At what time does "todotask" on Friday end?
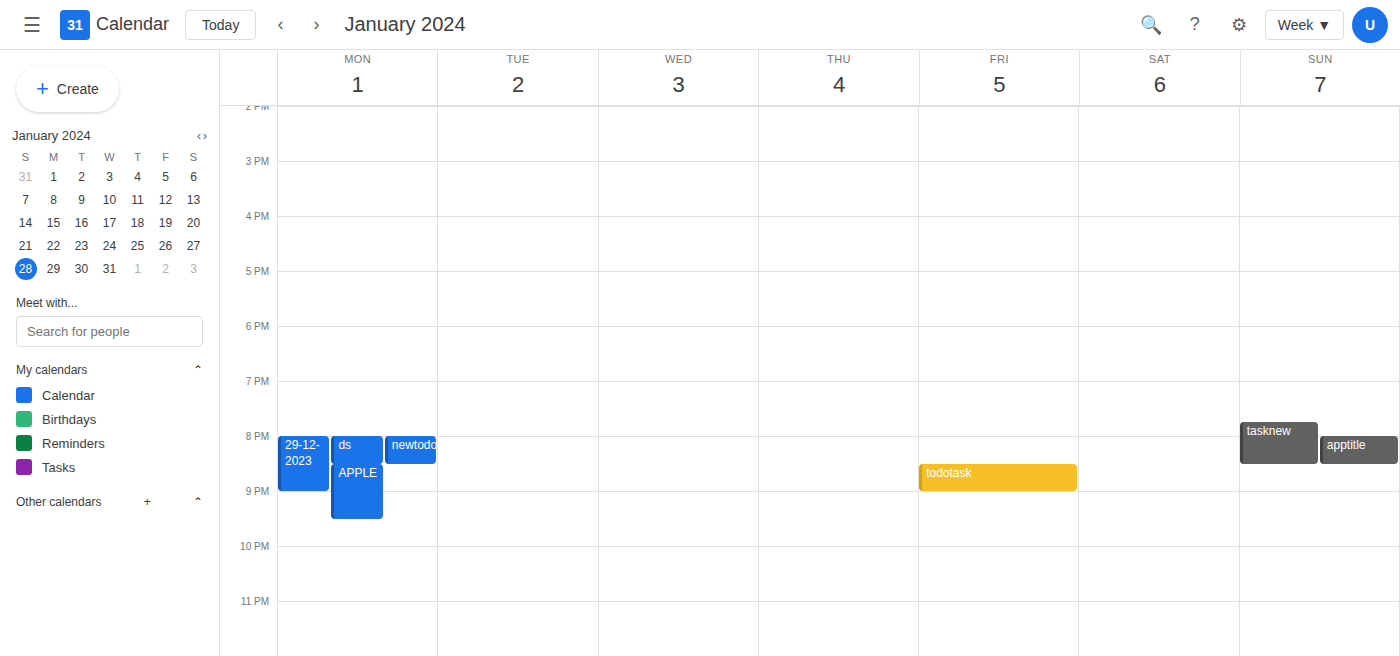
9:00 PM